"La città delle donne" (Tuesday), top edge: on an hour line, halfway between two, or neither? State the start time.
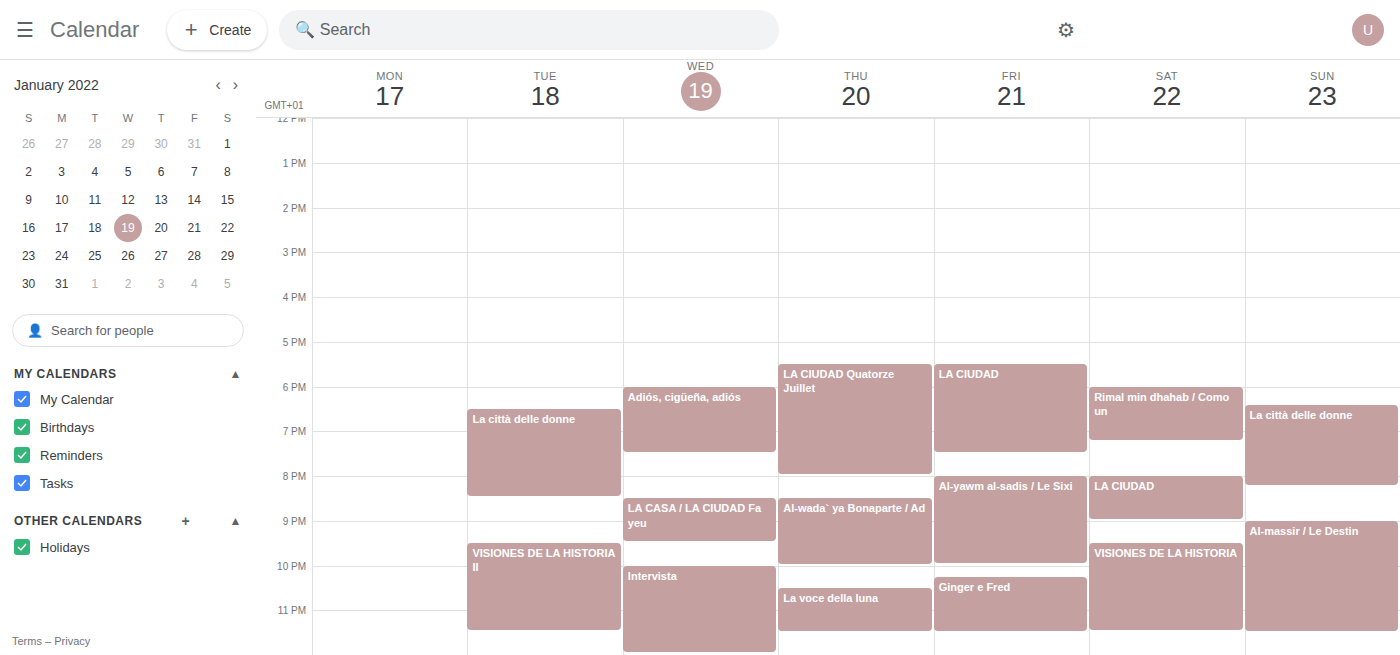
6:30 PM -- halfway between the 6 PM and 7 PM lines.